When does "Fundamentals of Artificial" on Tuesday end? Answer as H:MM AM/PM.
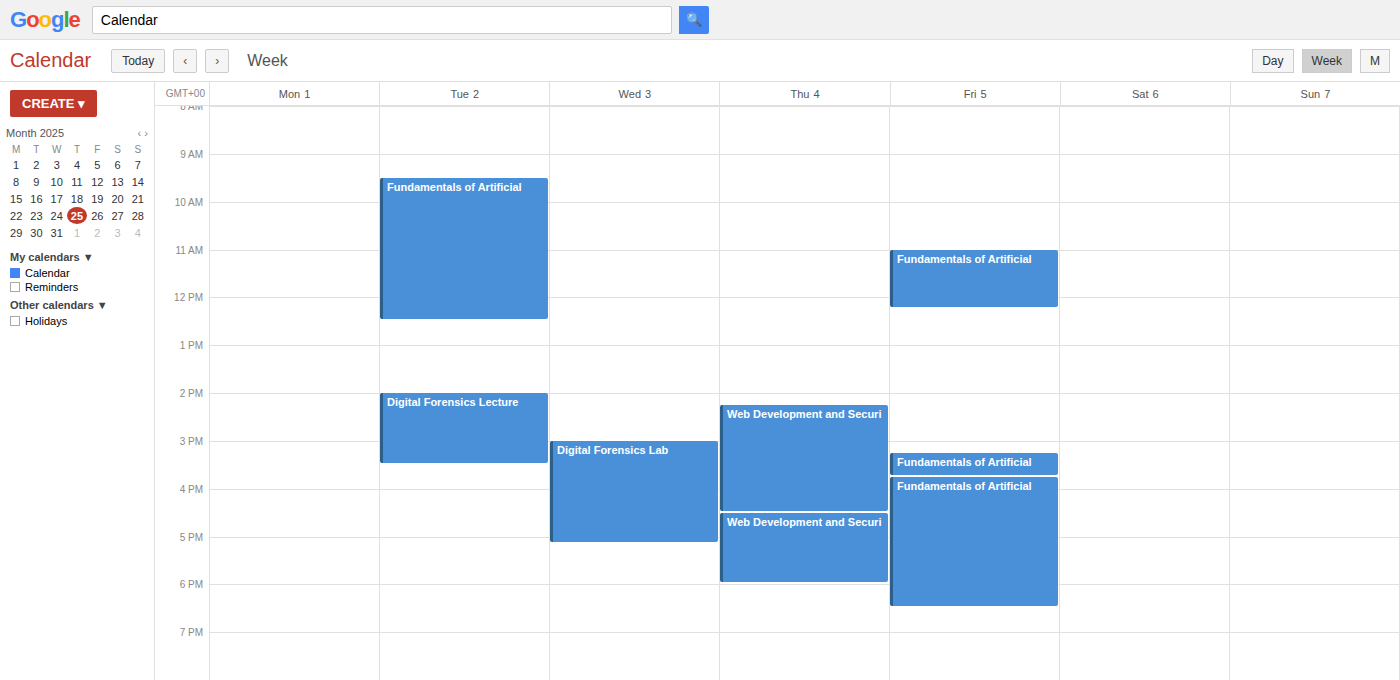
12:30 PM